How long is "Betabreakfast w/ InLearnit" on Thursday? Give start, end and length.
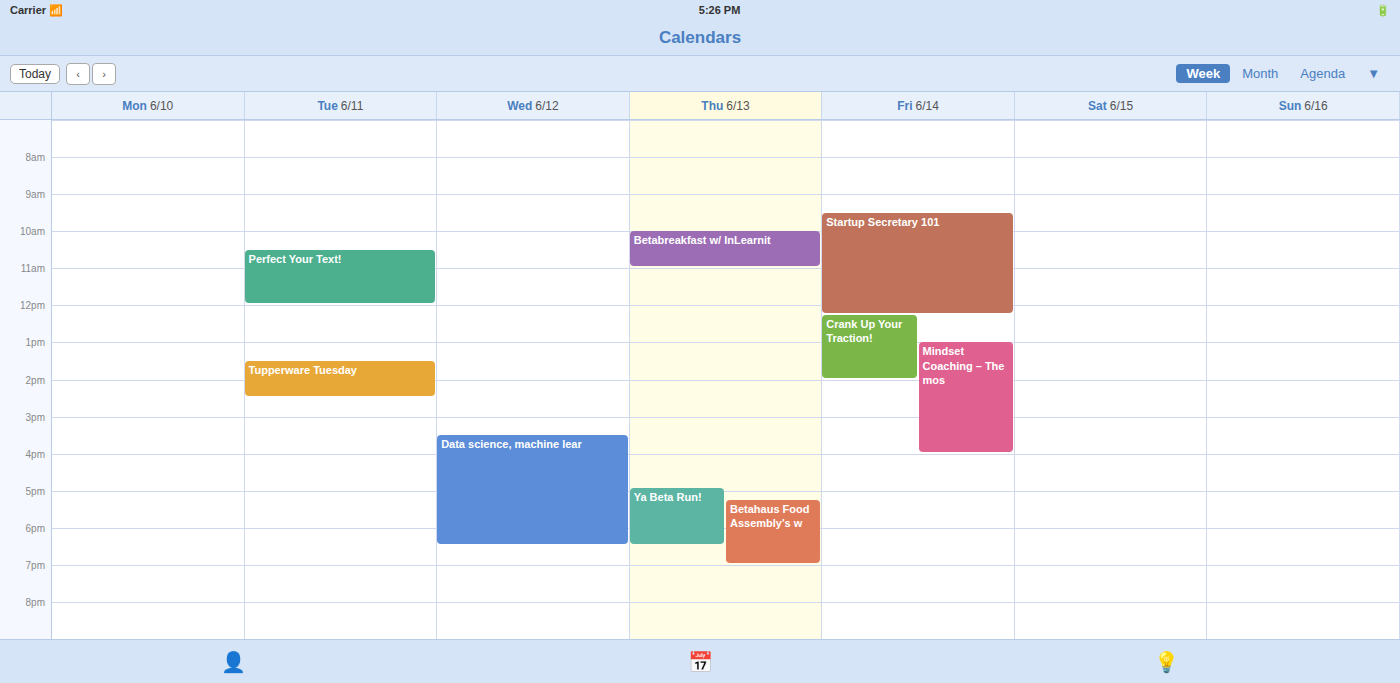
10:00 AM to 11:00 AM, 1 hour